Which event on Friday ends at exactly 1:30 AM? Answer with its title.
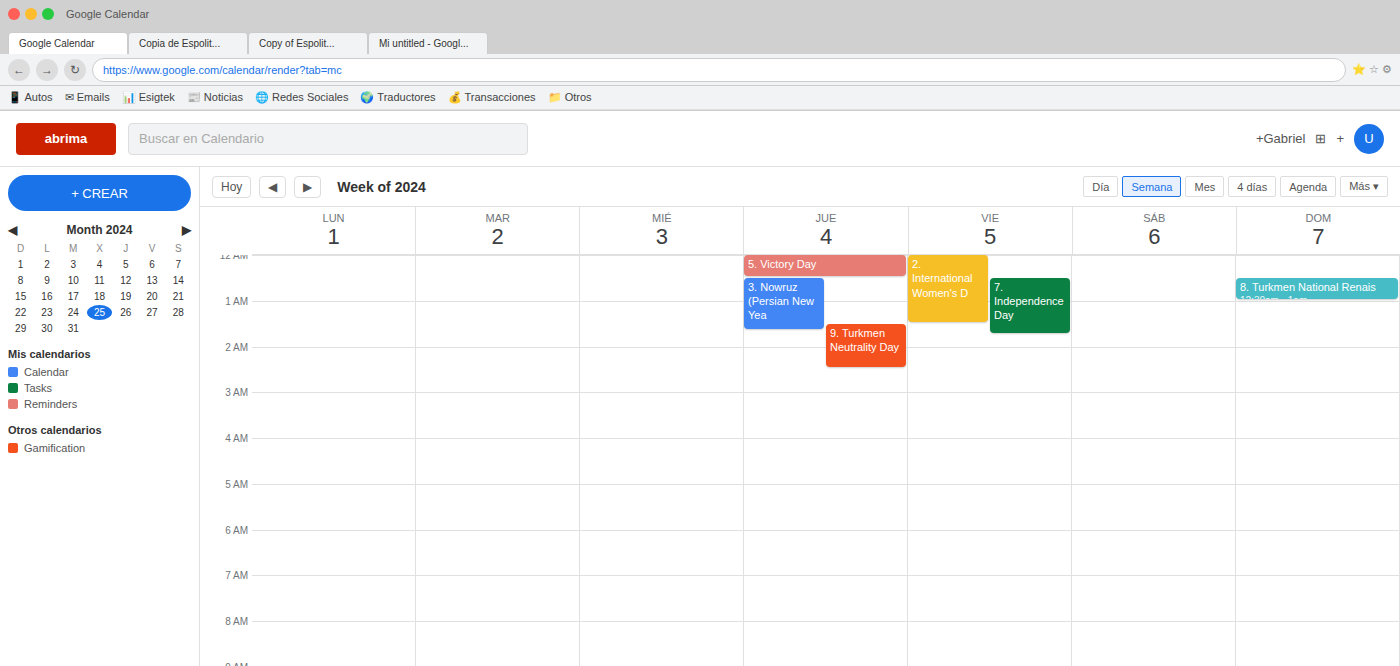
"2. International Women's D"